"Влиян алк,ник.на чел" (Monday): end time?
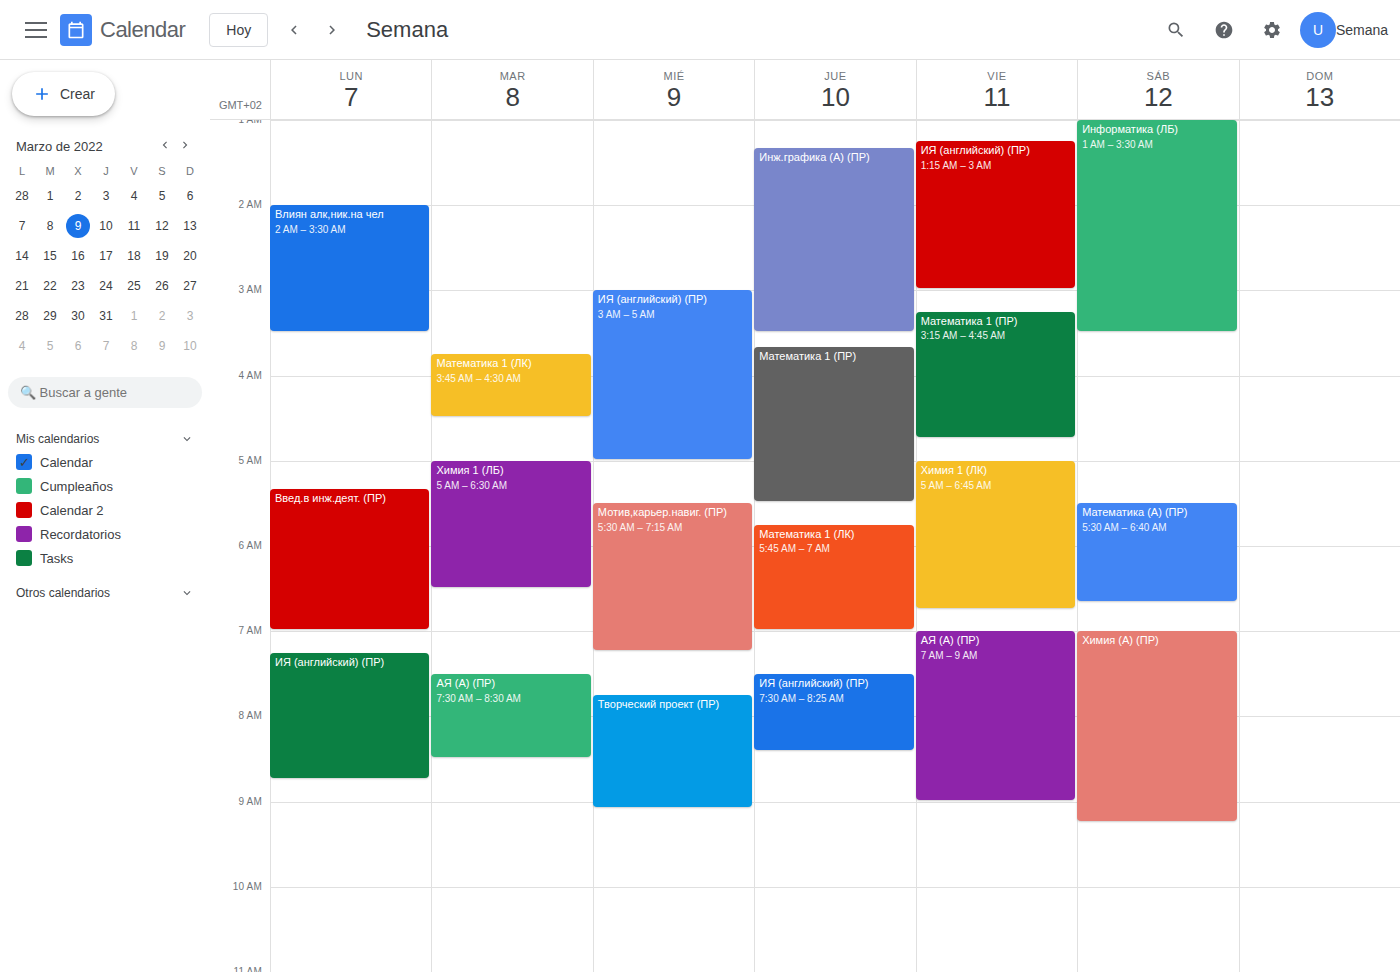
3:30 AM